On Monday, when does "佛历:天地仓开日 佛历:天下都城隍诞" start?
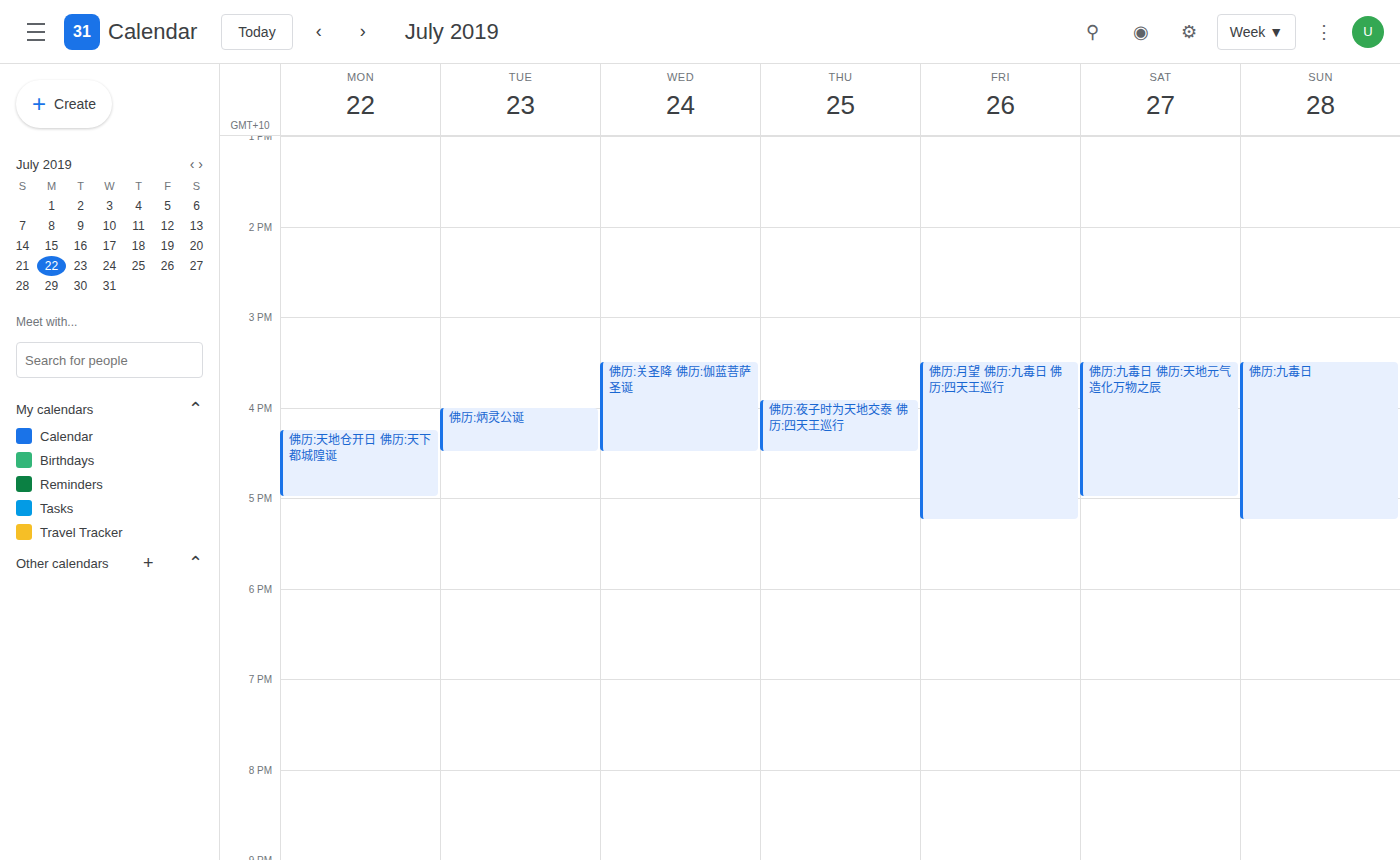
4:15 PM